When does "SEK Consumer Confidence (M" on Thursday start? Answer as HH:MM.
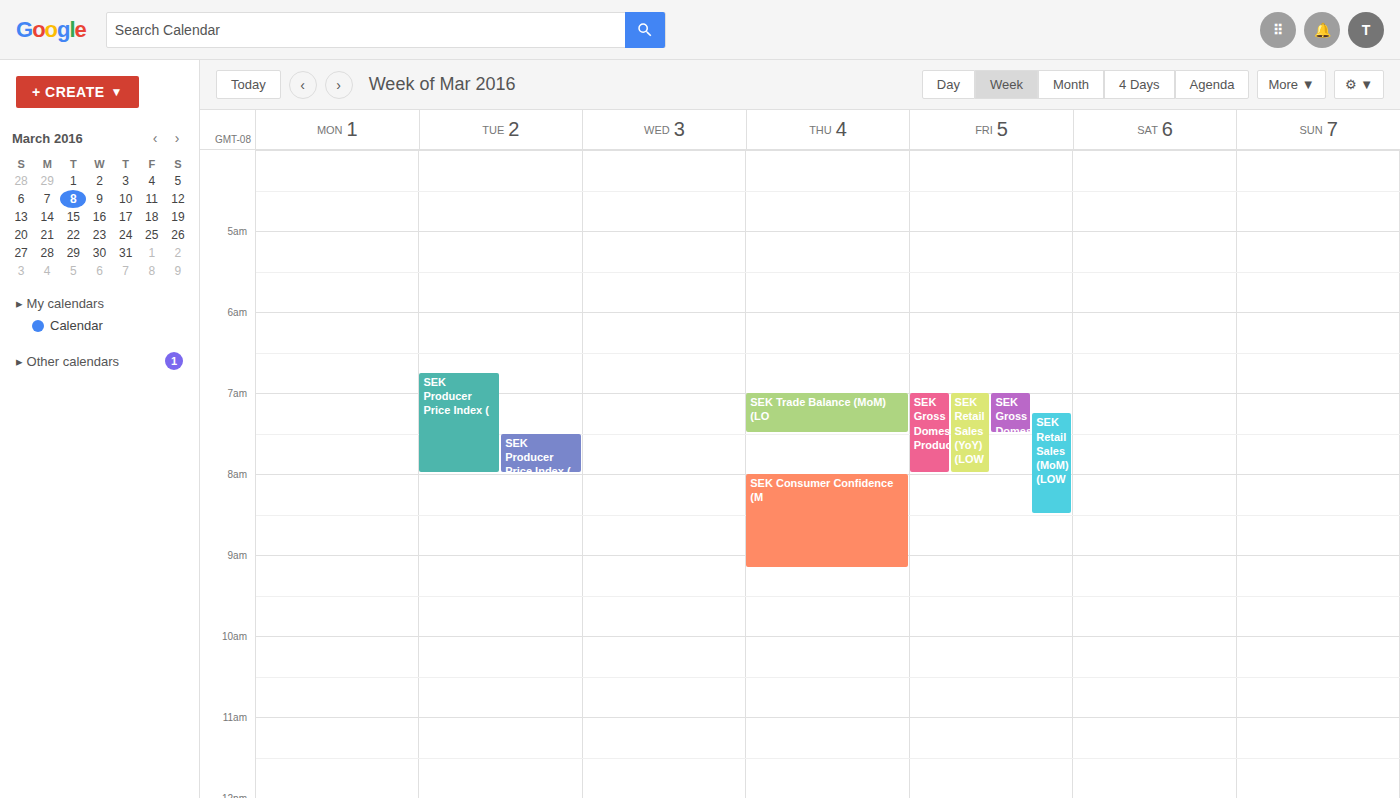
08:00